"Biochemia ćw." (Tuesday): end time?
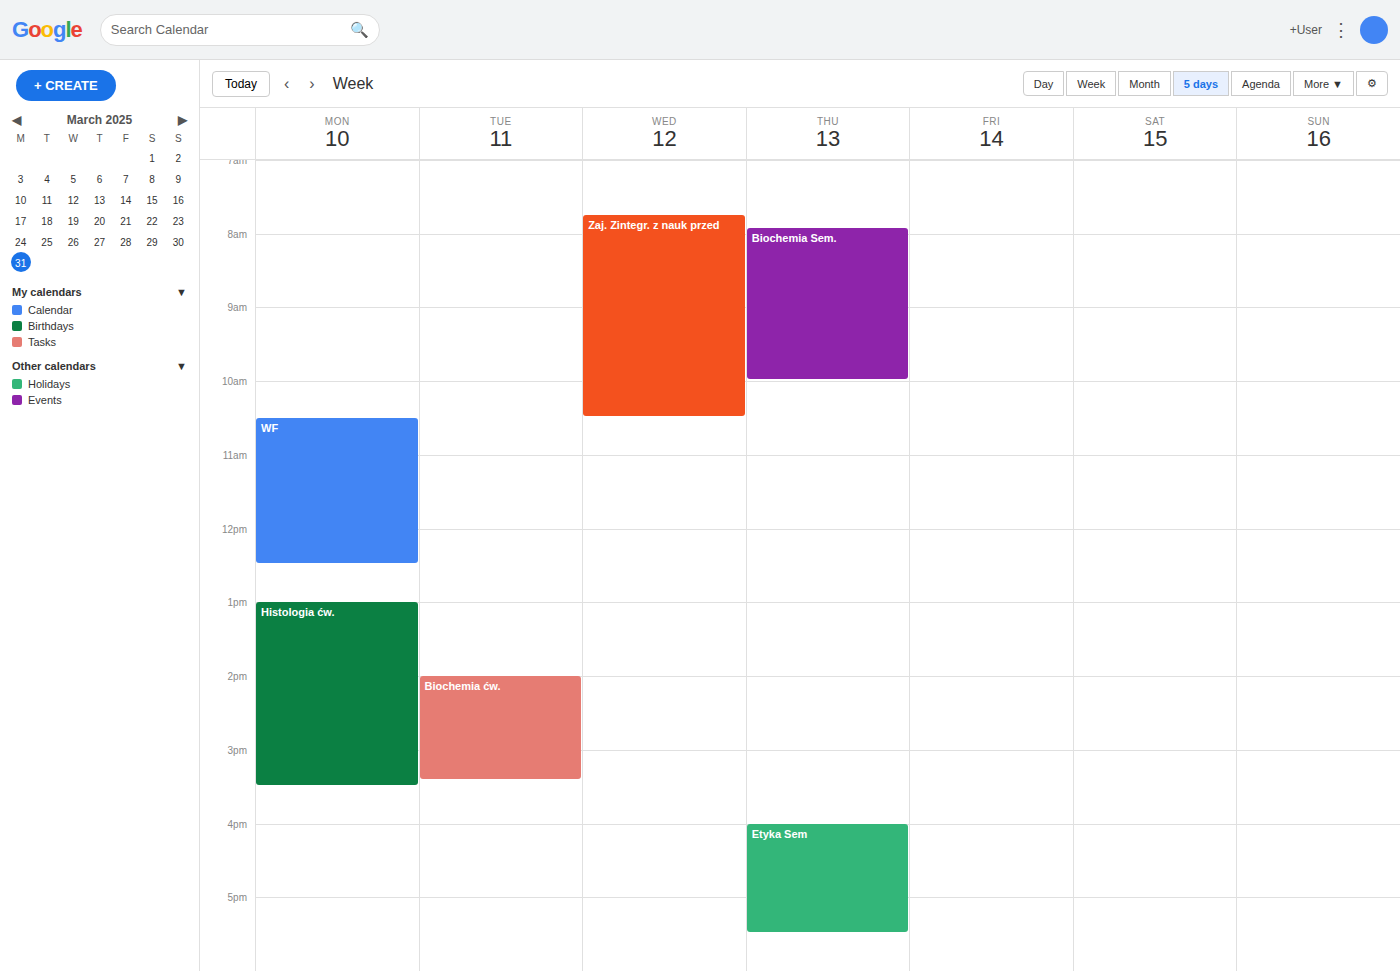
3:25 PM